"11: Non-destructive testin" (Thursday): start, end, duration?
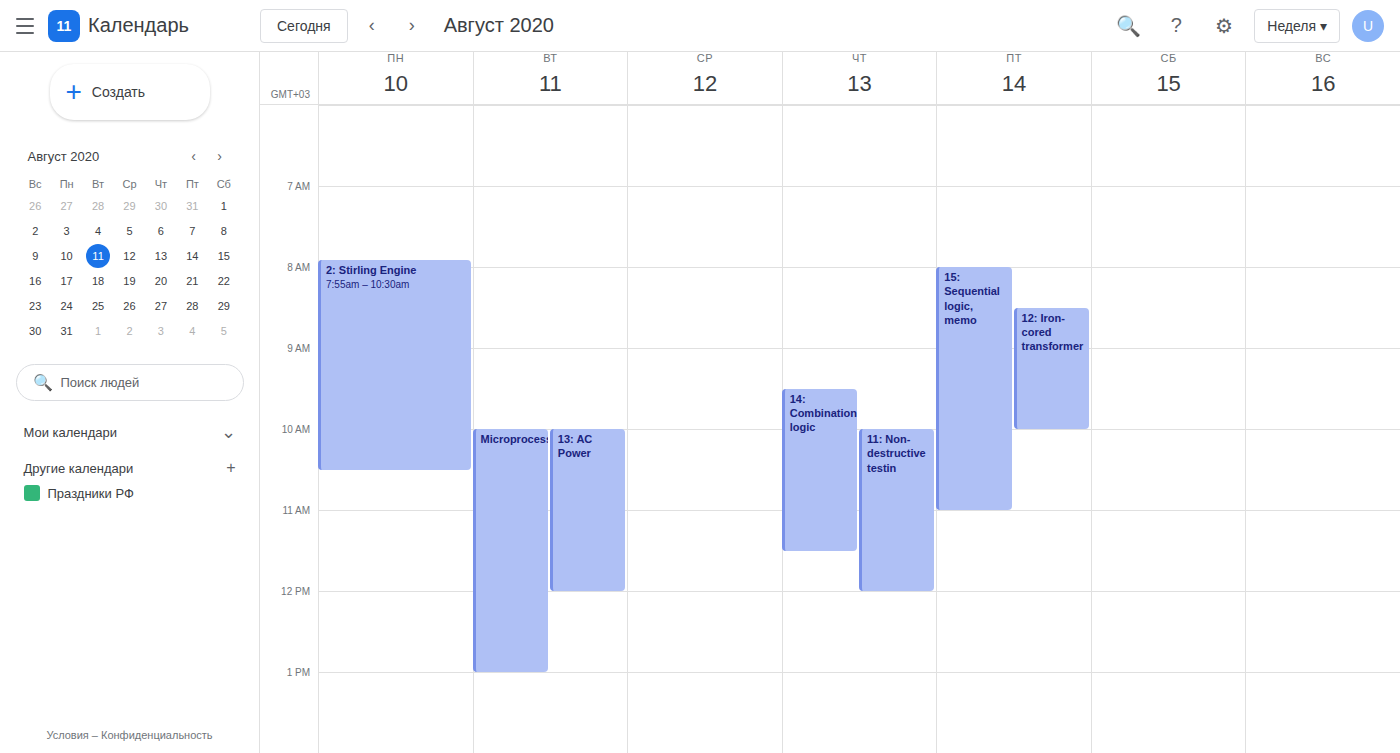
10:00 AM to 12:00 PM, 2 hours